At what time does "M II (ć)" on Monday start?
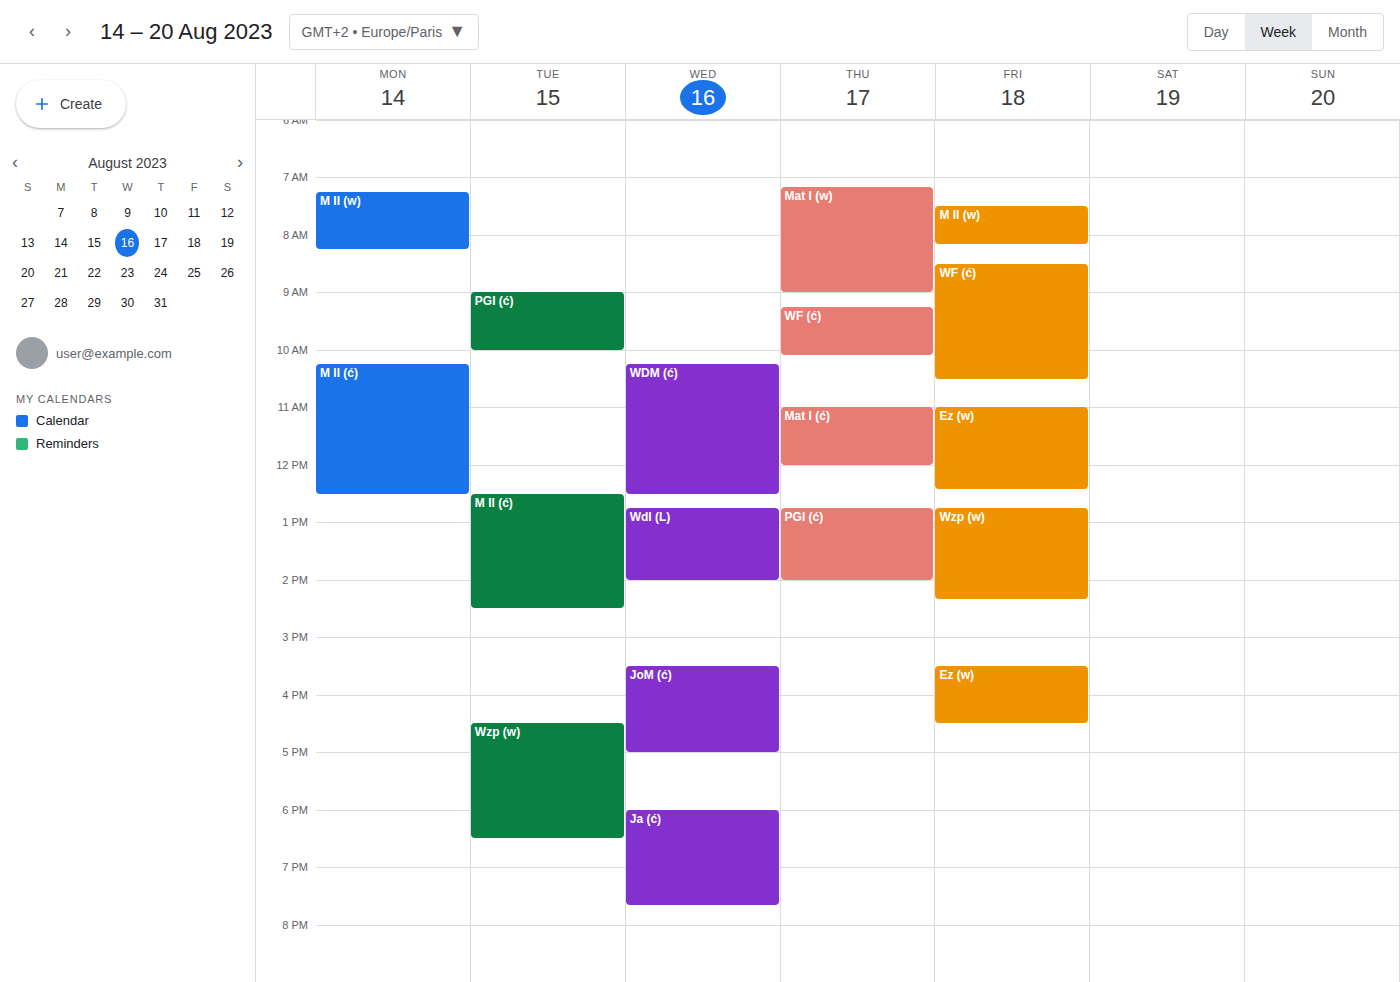
10:15 AM